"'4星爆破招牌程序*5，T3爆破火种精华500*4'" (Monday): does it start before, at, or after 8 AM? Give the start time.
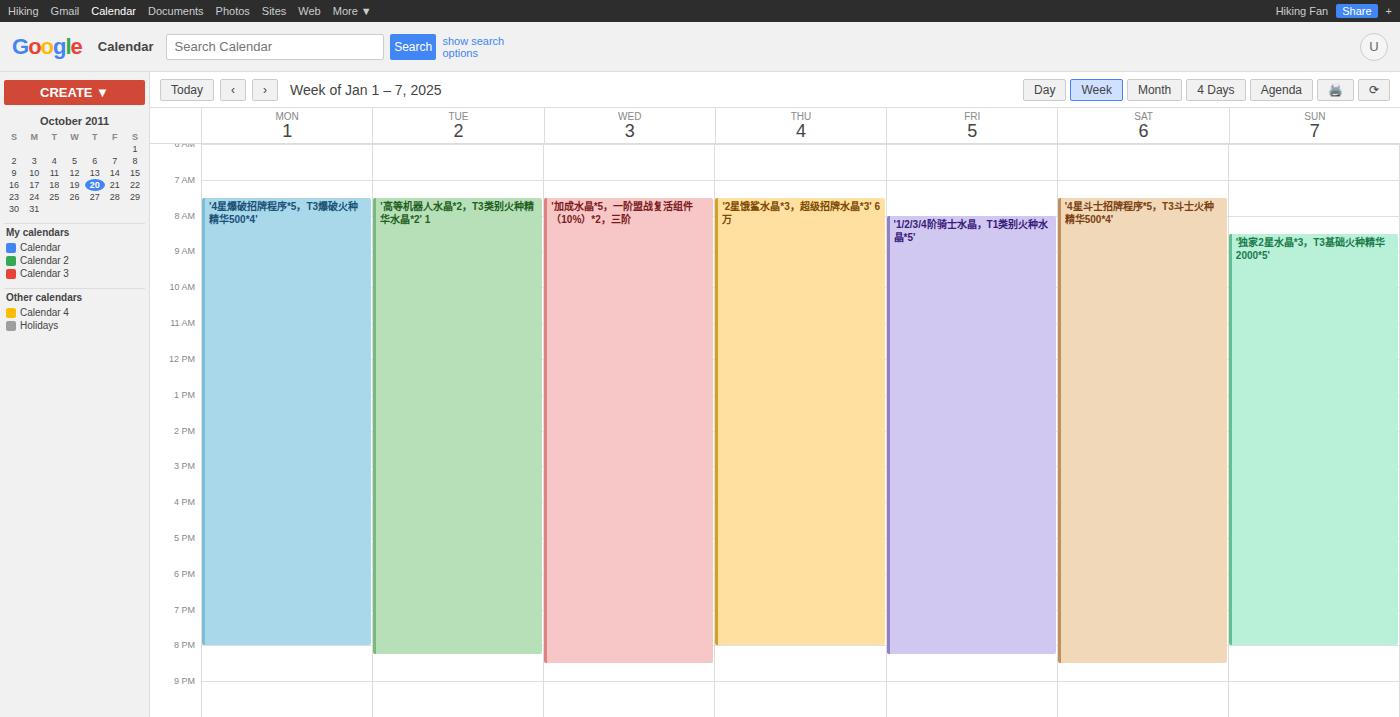
7:30 AM -- before 8 AM, 30 minutes above the 8 AM line.